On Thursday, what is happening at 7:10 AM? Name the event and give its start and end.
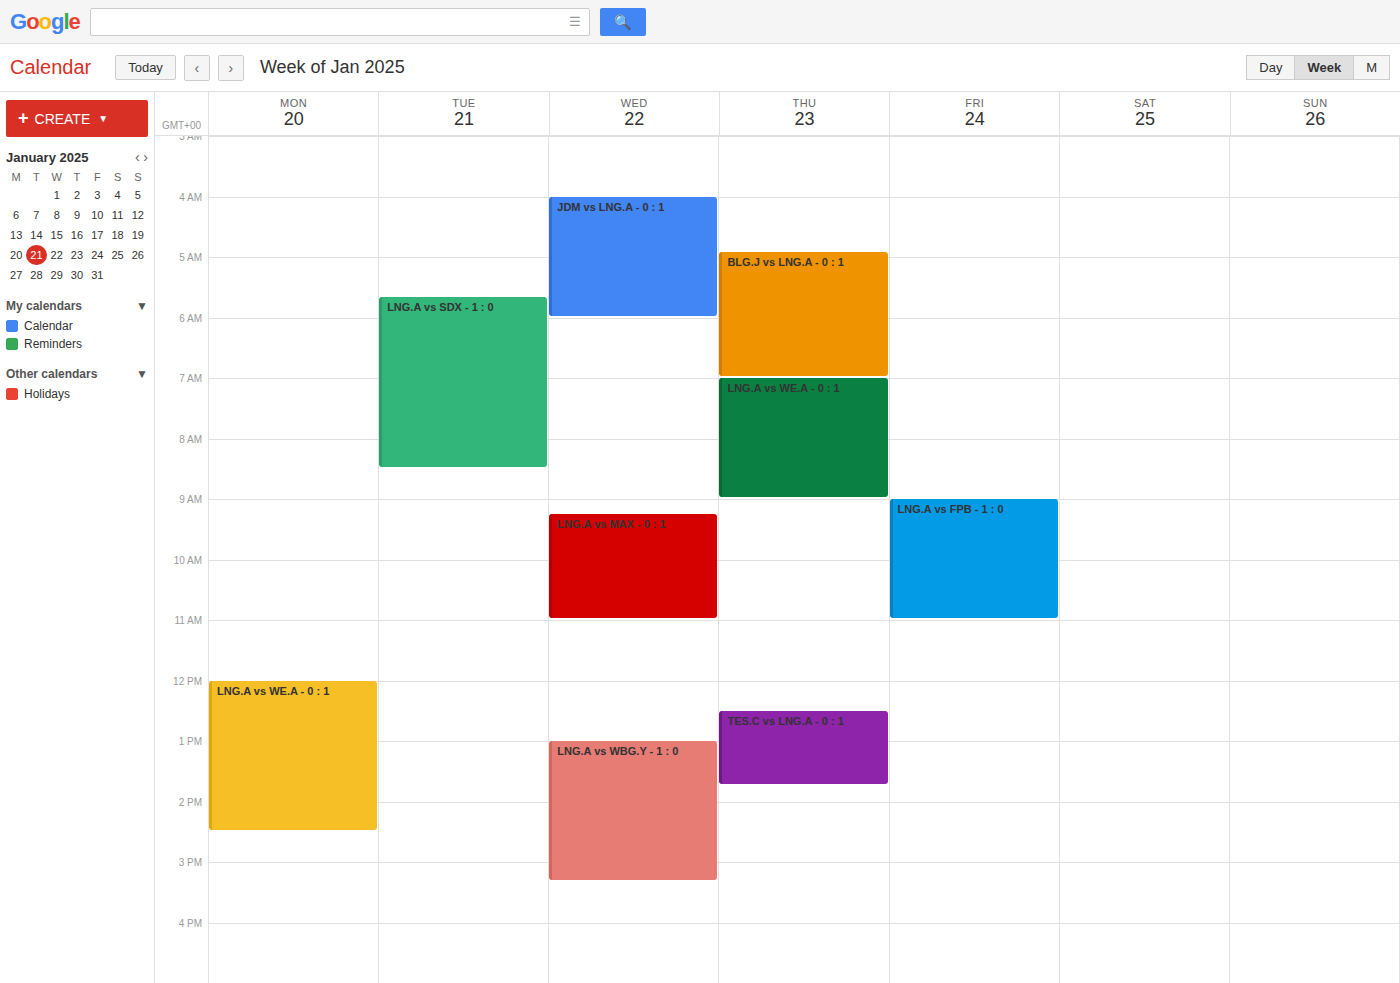
"LNG.A vs WE.A - 0 : 1", 7:00 AM to 9:00 AM